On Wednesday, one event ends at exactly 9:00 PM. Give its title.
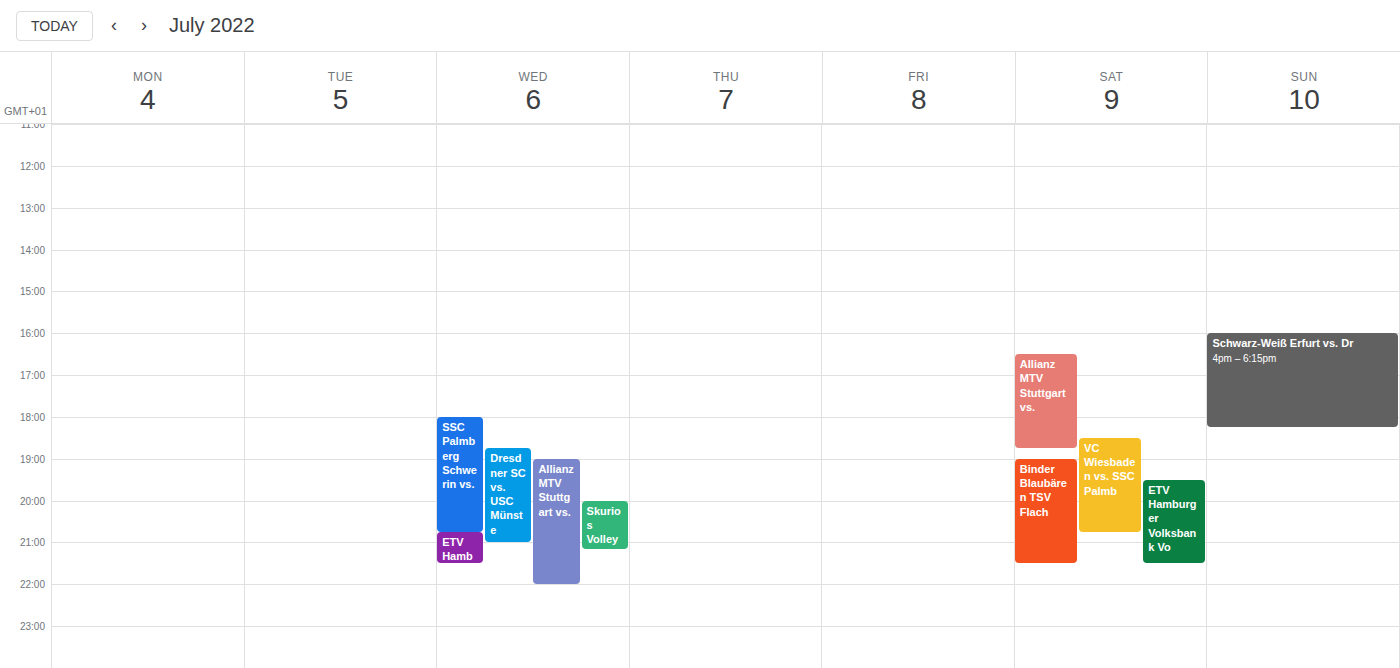
"Dresdner SC vs. USC Münste"